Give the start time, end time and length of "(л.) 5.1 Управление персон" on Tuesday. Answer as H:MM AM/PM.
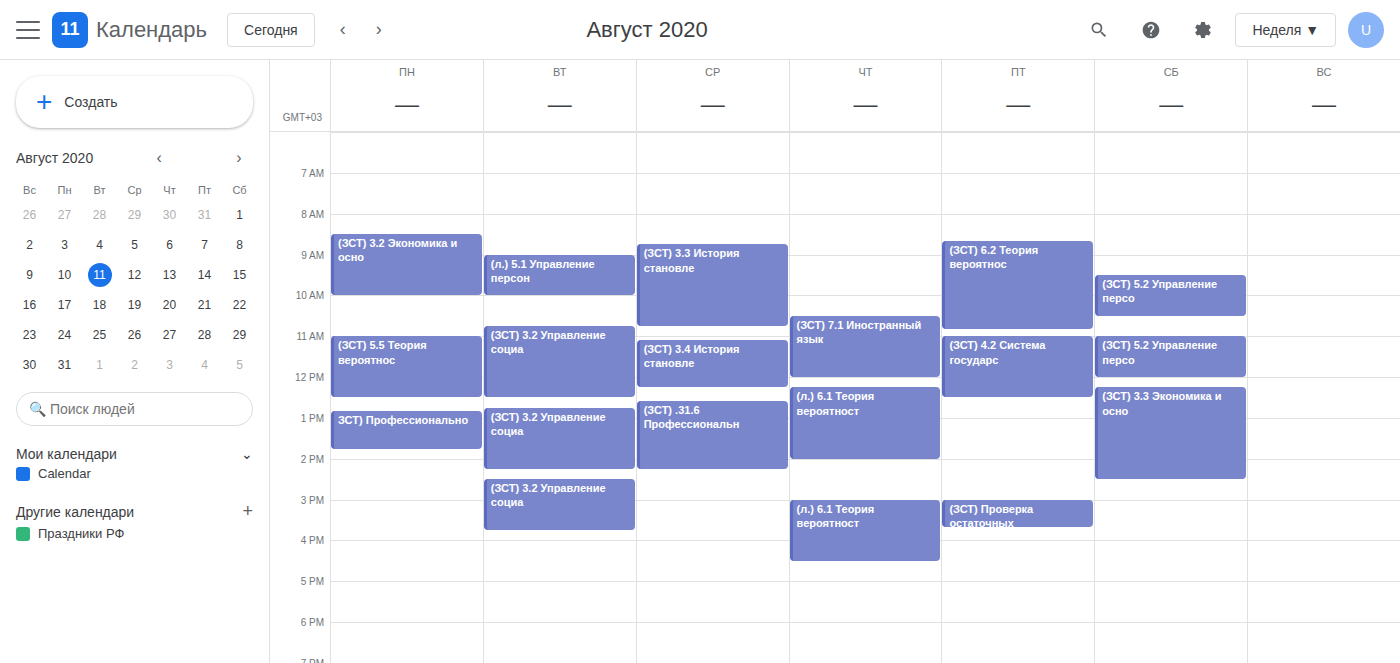
9:00 AM to 10:00 AM, 1 hour